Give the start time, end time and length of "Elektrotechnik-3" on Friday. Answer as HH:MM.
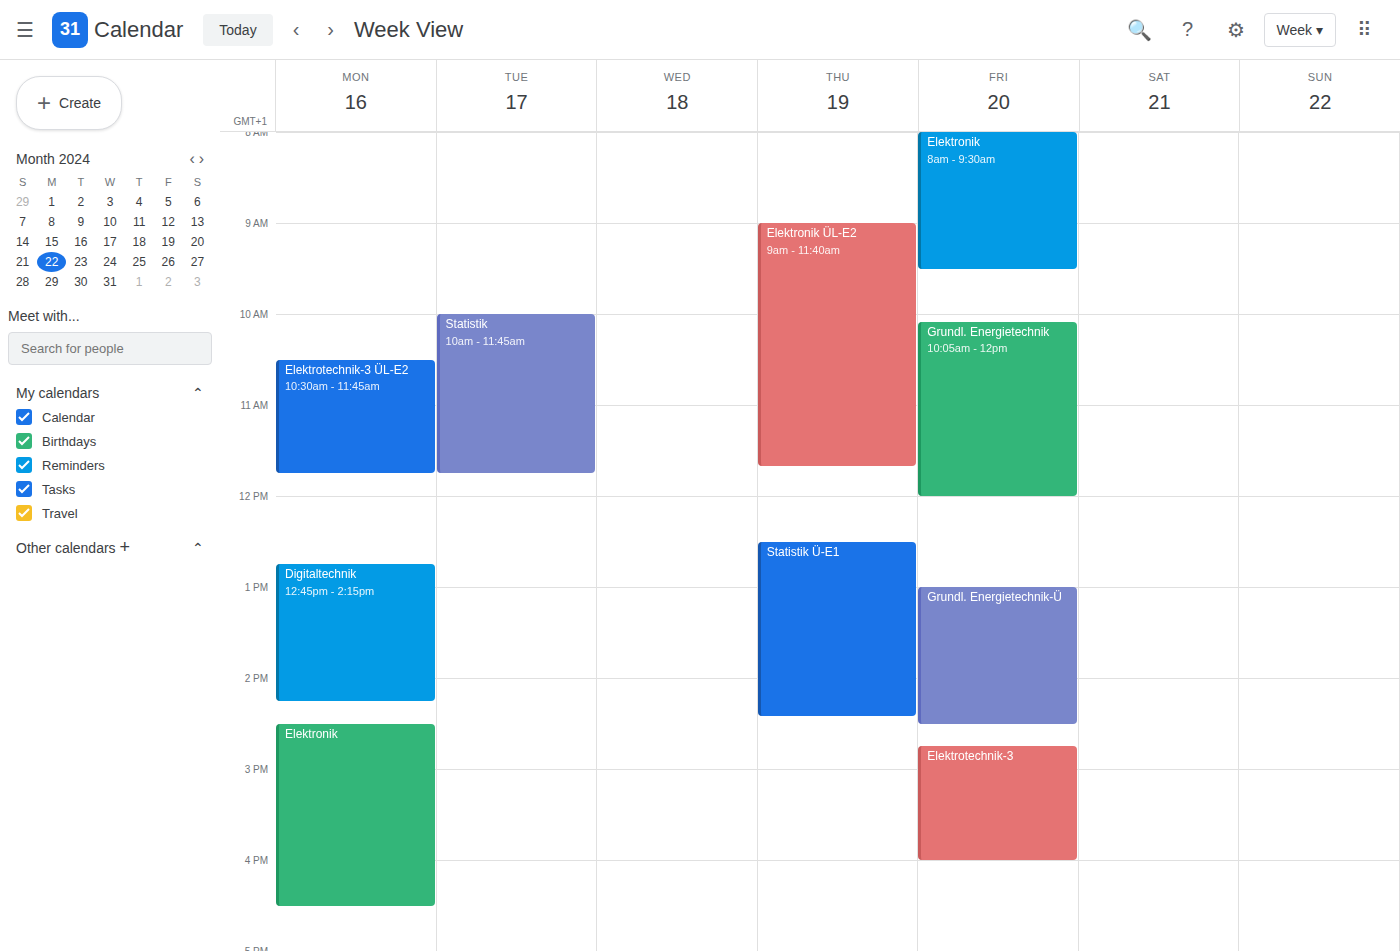
14:45 to 16:00, 1 hour 15 minutes